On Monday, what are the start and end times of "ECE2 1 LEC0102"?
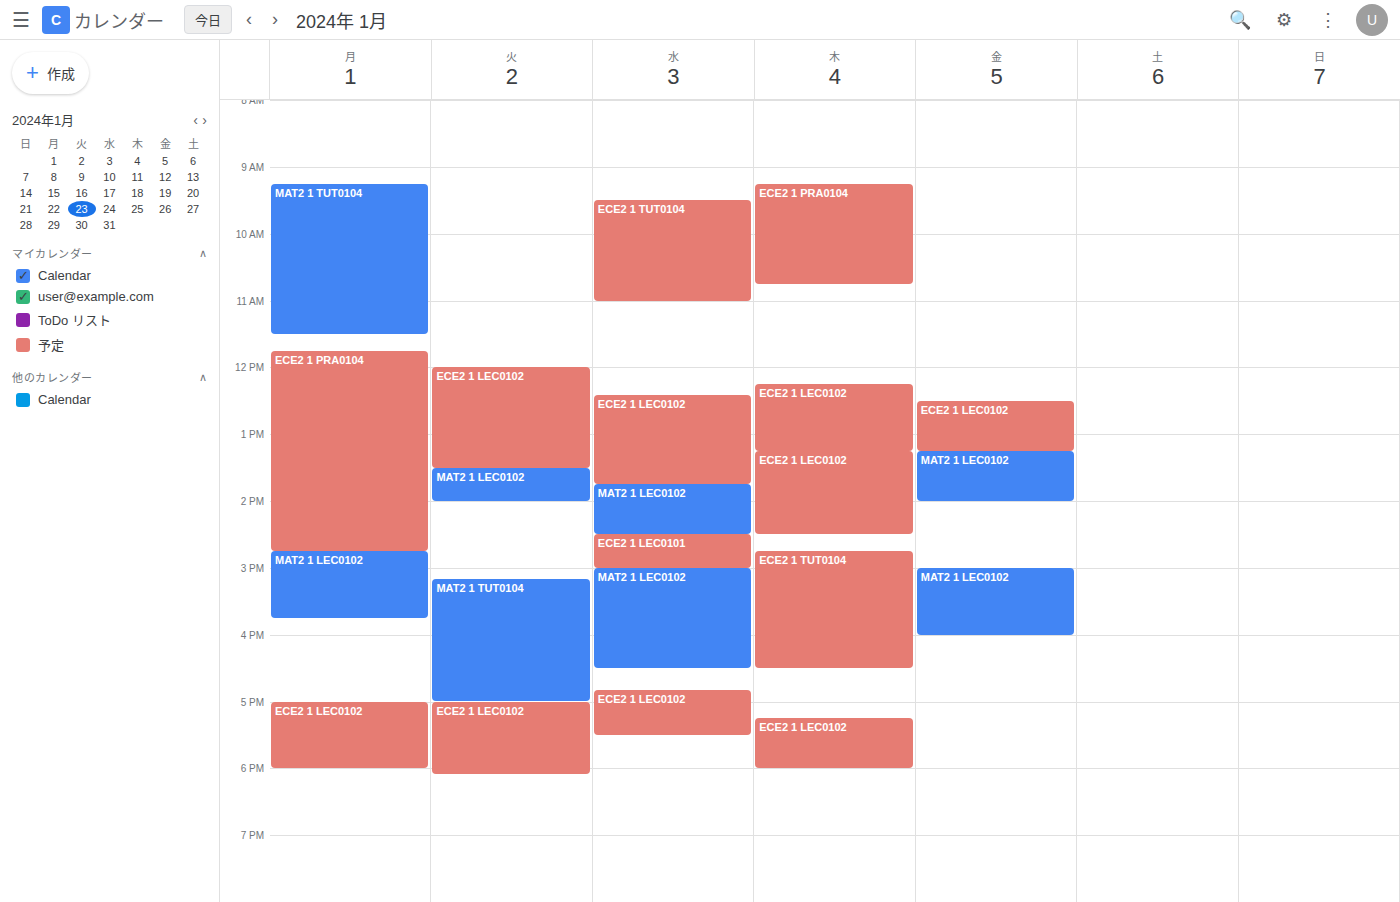
5:00 PM to 6:00 PM